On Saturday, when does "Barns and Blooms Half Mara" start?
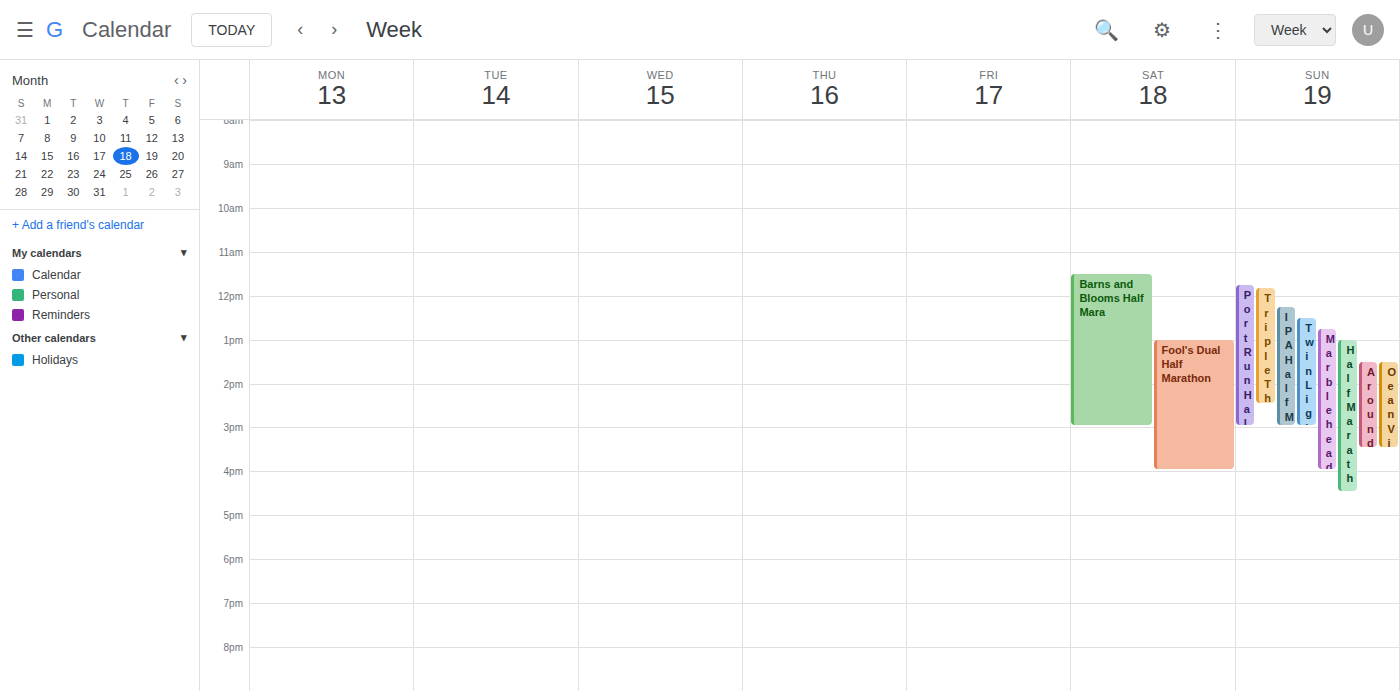
11:30